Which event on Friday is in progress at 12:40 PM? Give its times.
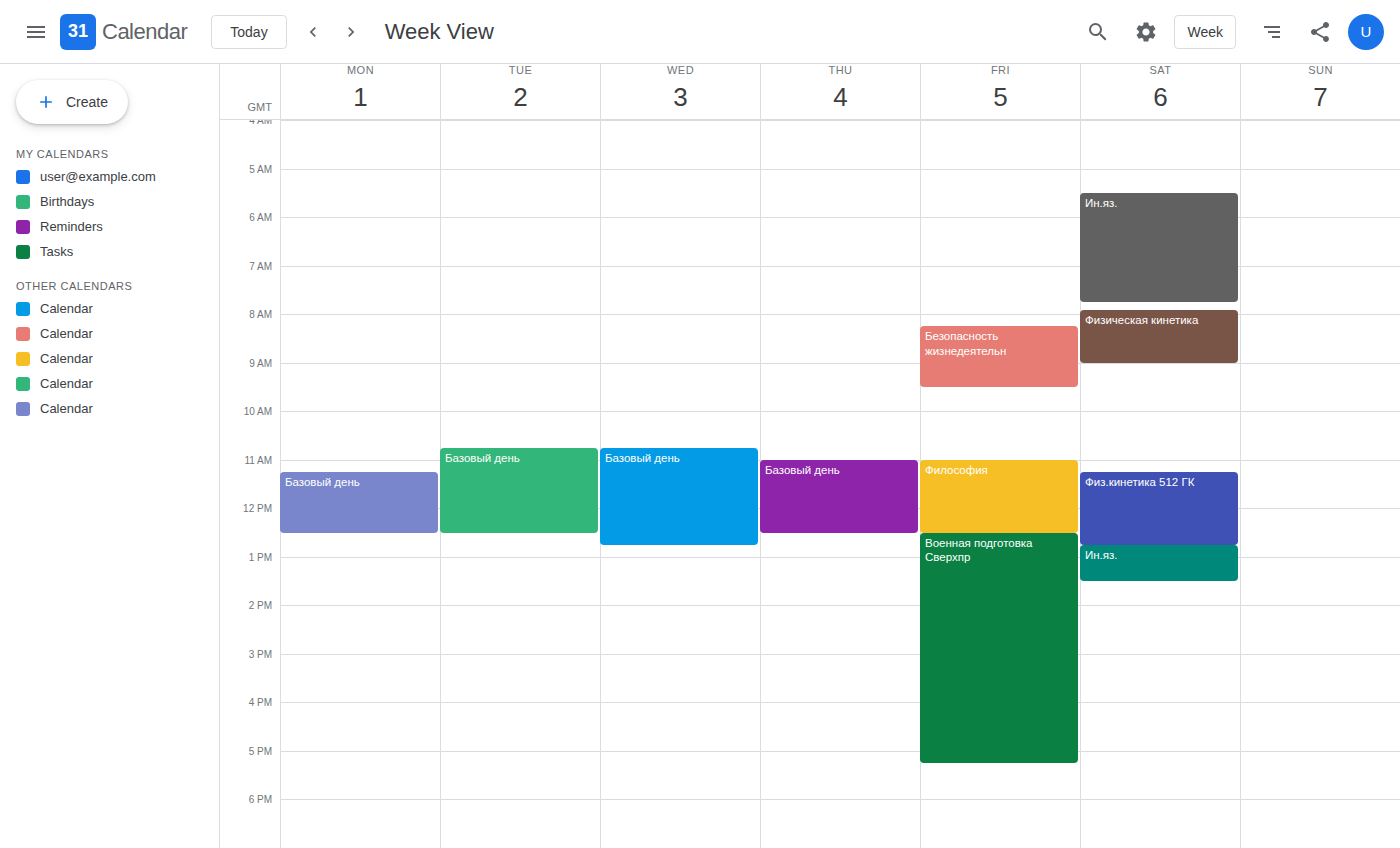
"Военная подготовка Сверхпр", 12:30 PM to 5:15 PM